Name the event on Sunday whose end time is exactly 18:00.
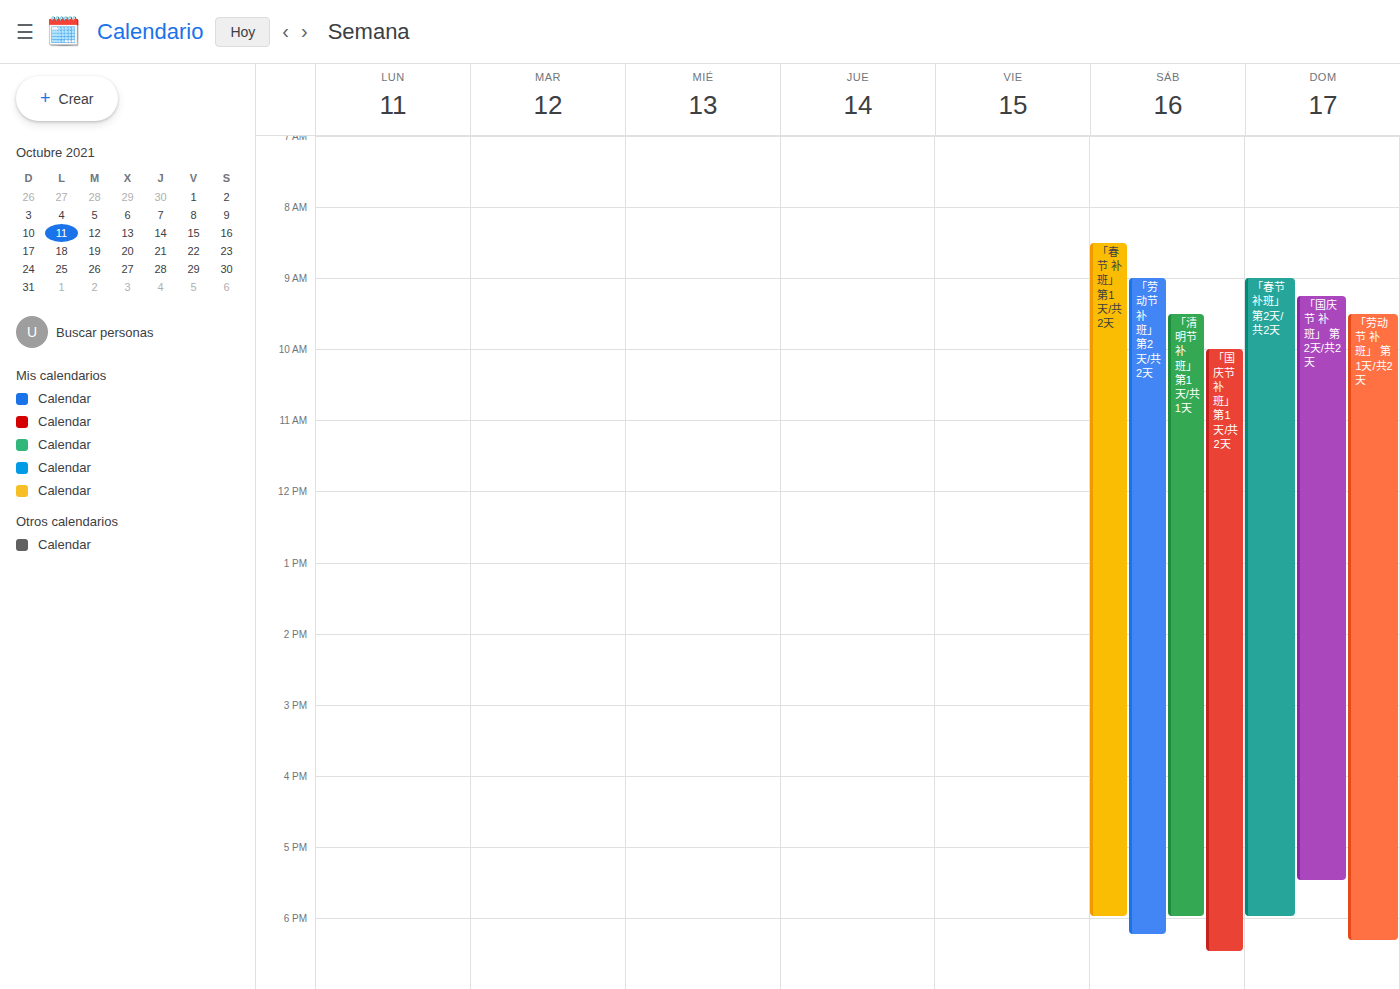
"「春节 补班」 第2天/共2天"